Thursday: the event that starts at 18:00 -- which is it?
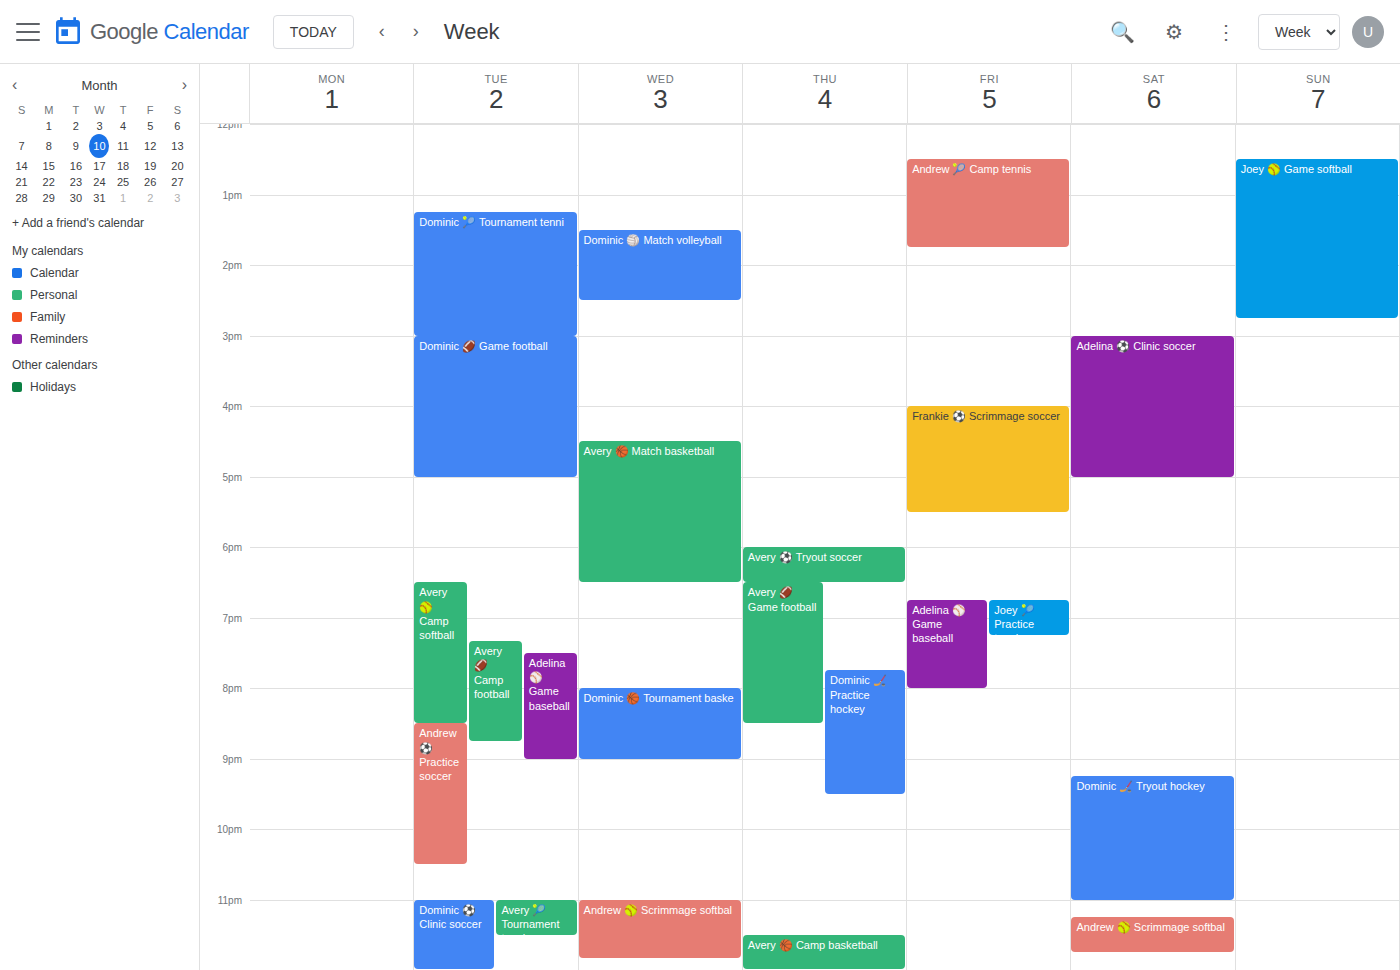
"Avery ⚽ Tryout soccer"